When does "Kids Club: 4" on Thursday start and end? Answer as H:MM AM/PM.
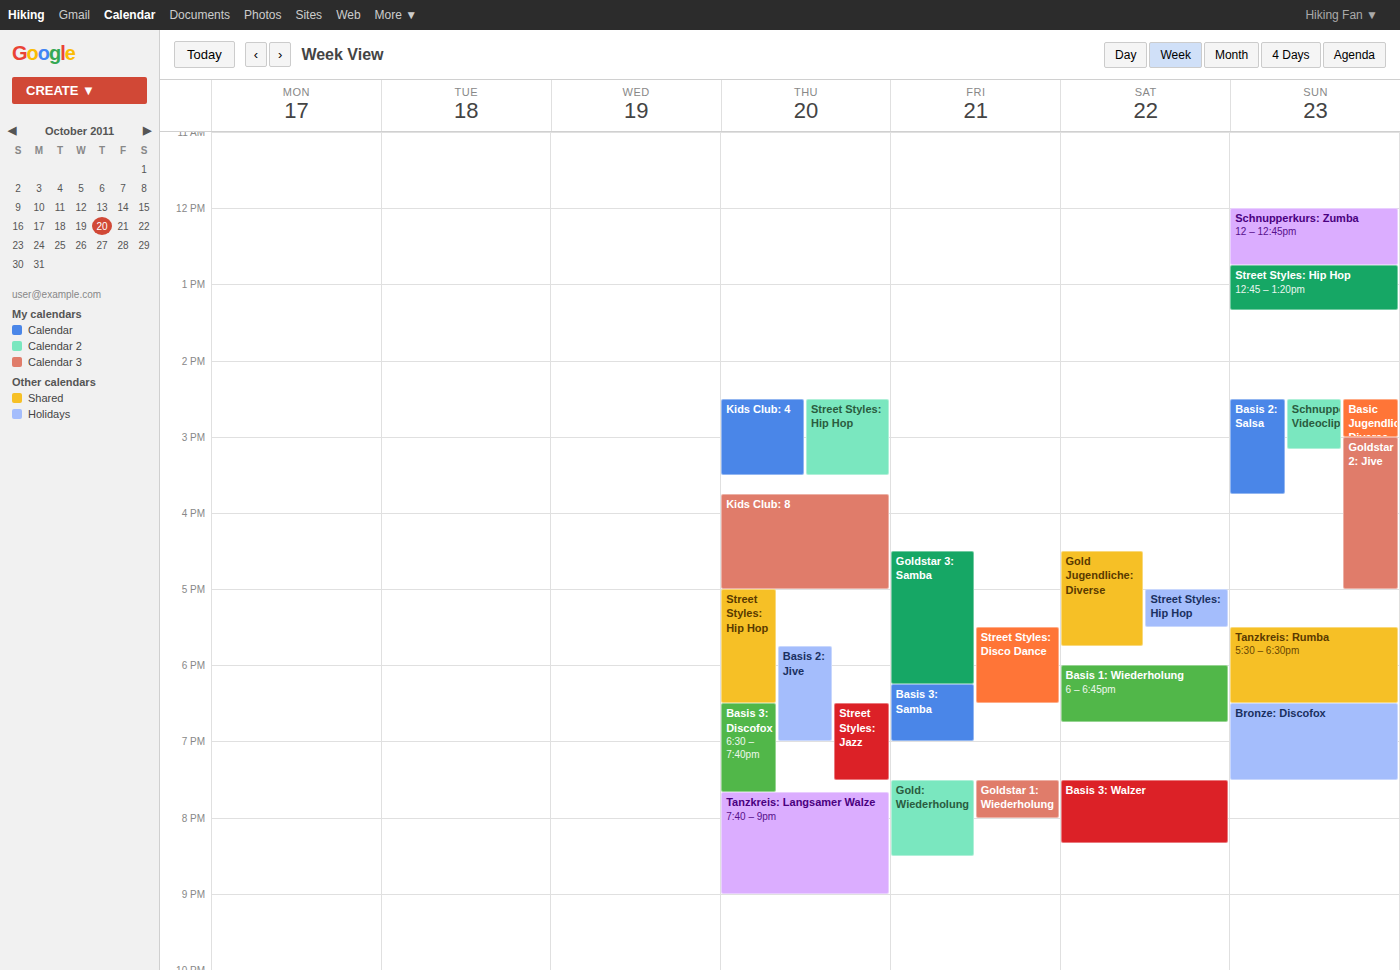
2:30 PM to 3:30 PM